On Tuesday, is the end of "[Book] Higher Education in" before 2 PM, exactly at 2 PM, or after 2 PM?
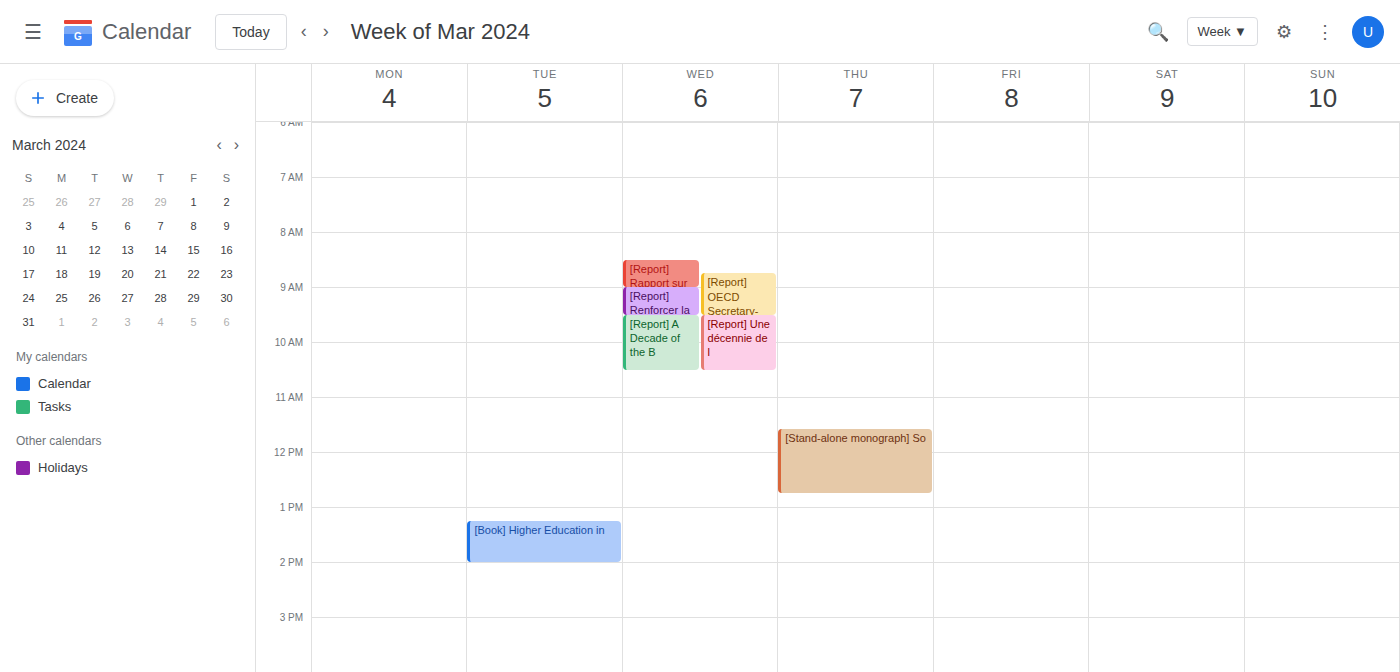
2:00 PM -- exactly at 2 PM, on the 2 PM line.